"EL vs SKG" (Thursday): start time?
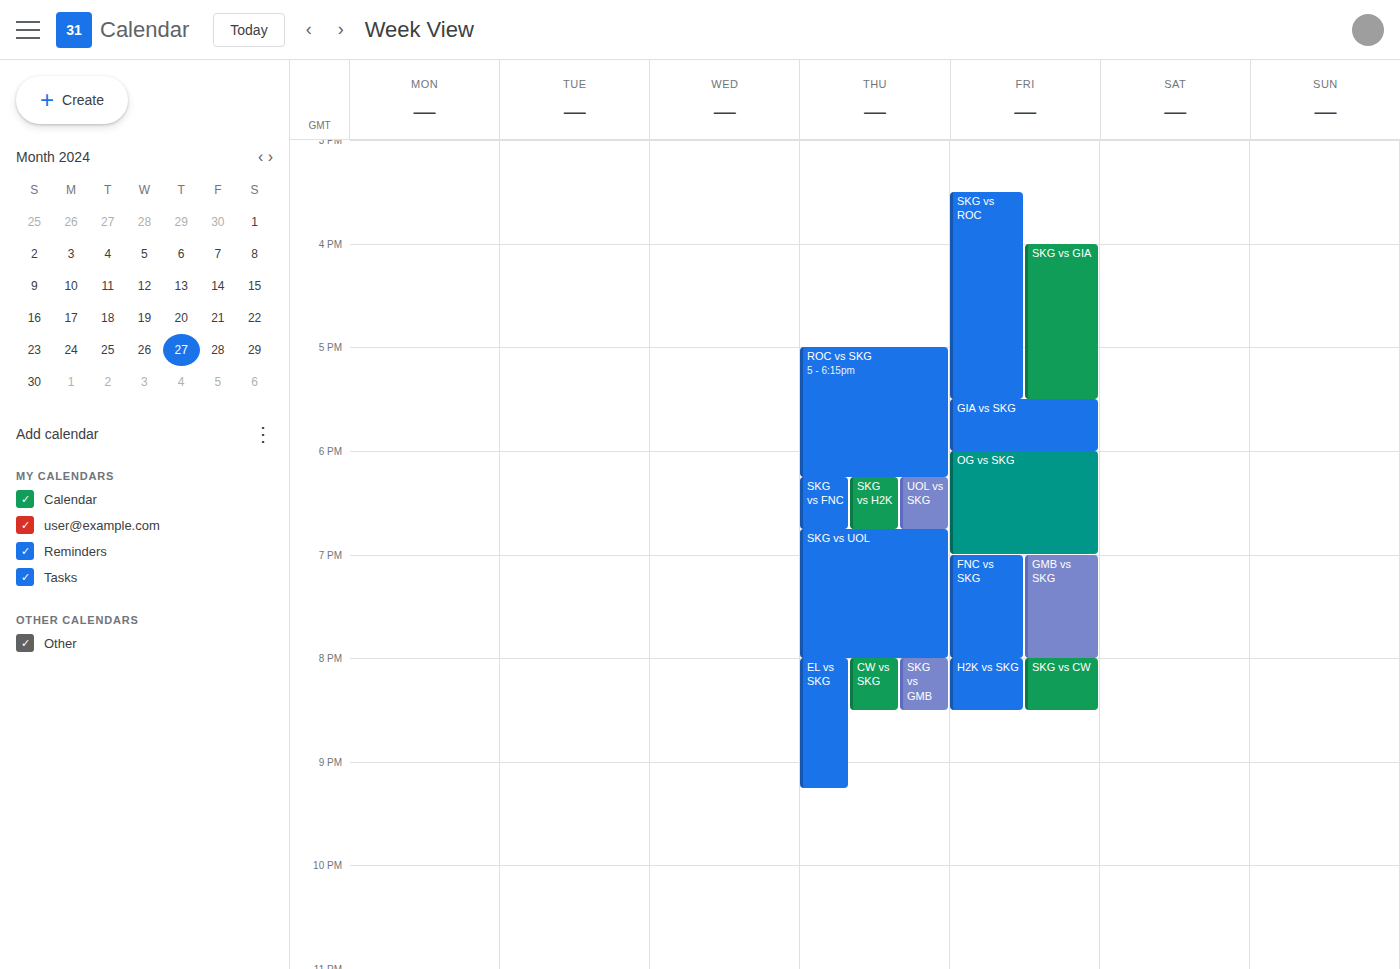
20:00